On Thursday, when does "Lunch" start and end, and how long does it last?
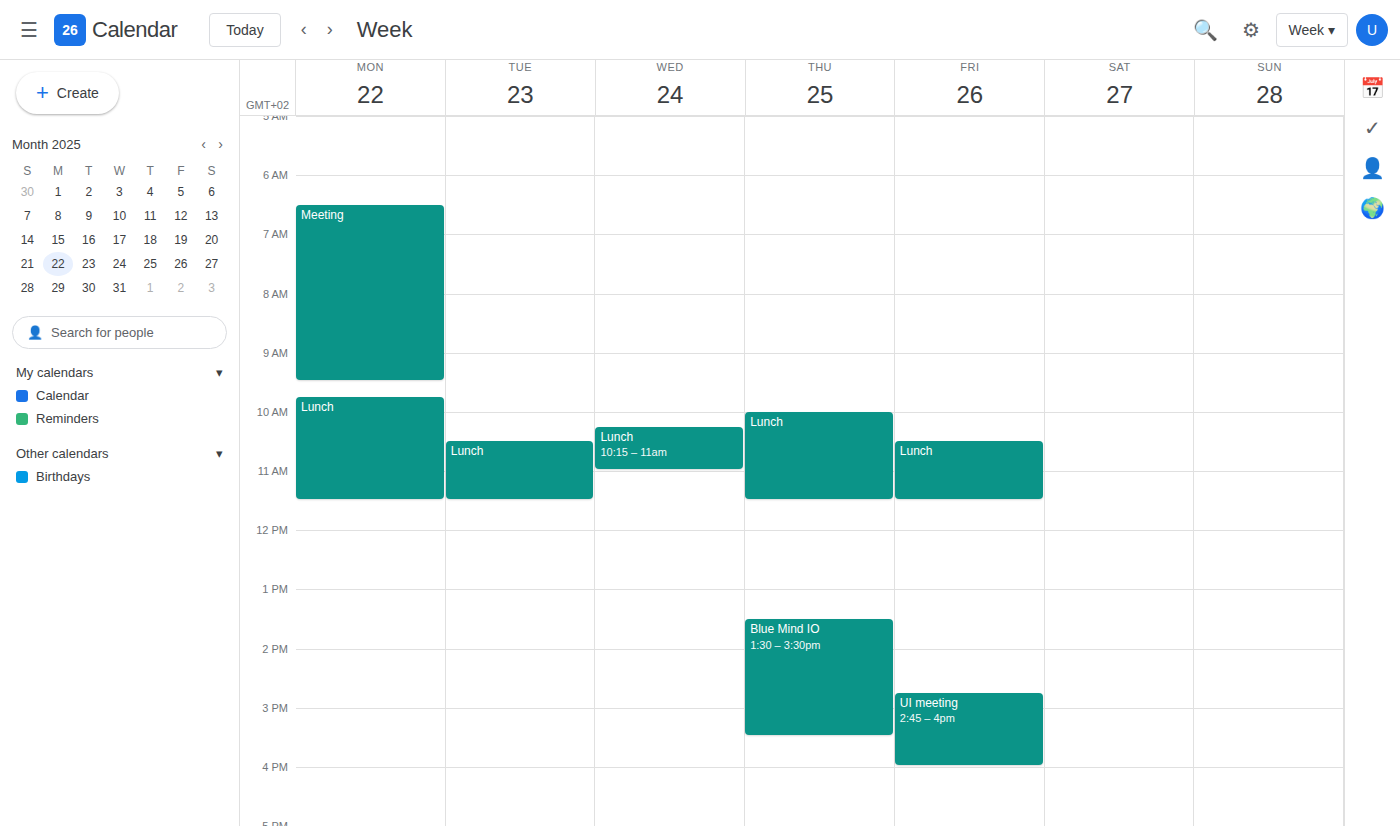
10:00 AM to 11:30 AM, 1 hour 30 minutes